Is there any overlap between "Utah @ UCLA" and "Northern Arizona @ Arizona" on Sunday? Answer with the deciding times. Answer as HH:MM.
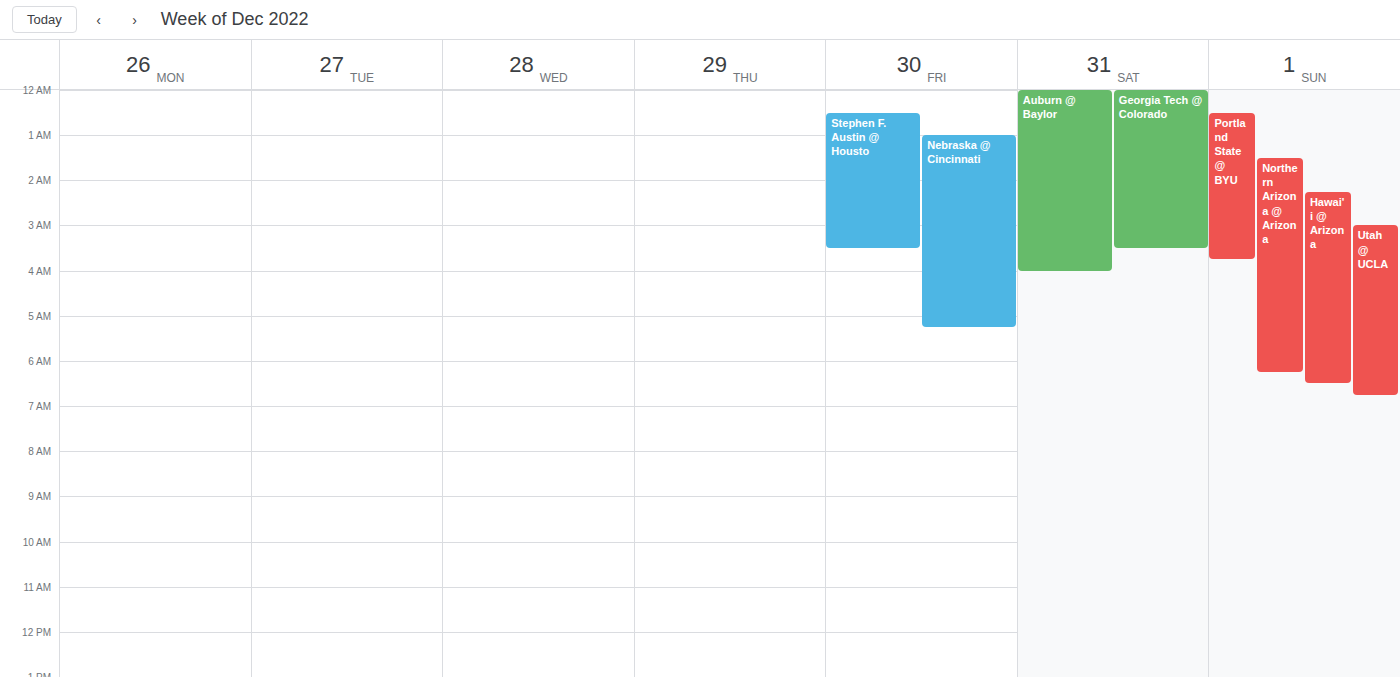
"Utah @ UCLA" starts at 03:00, before "Northern Arizona @ Arizona" ends at 06:15 -- they overlap.